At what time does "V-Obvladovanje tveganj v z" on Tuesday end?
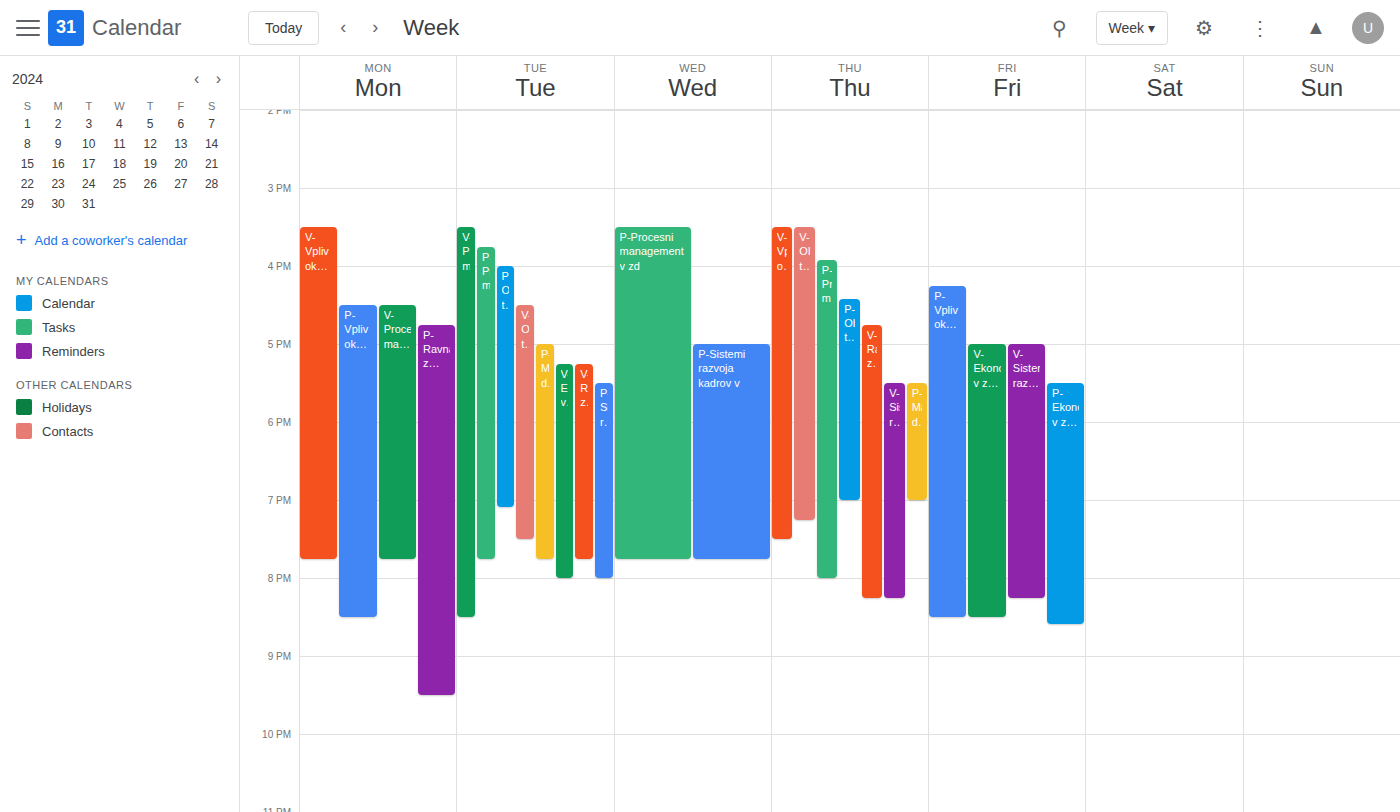
7:30 PM